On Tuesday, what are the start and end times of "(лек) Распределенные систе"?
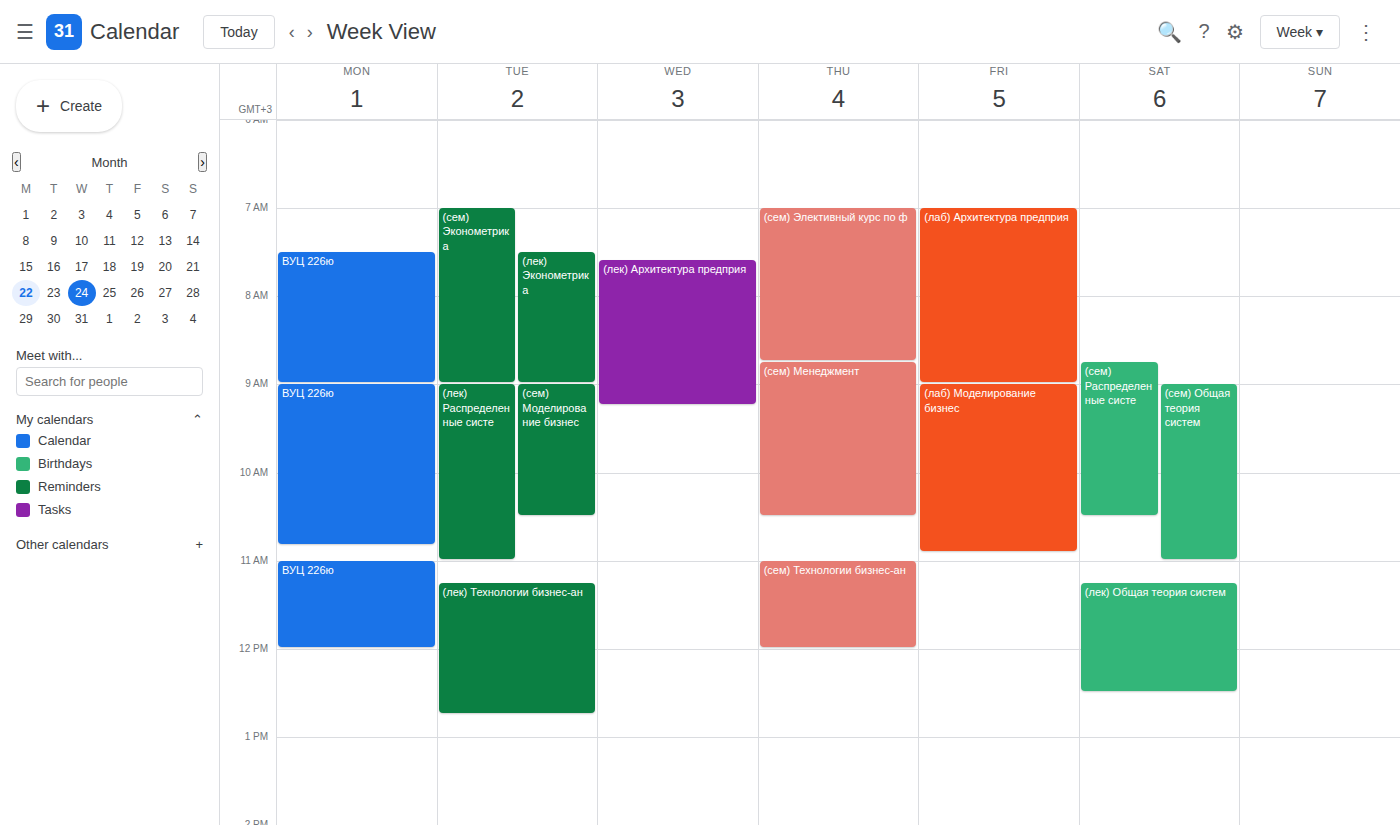
09:00 to 11:00